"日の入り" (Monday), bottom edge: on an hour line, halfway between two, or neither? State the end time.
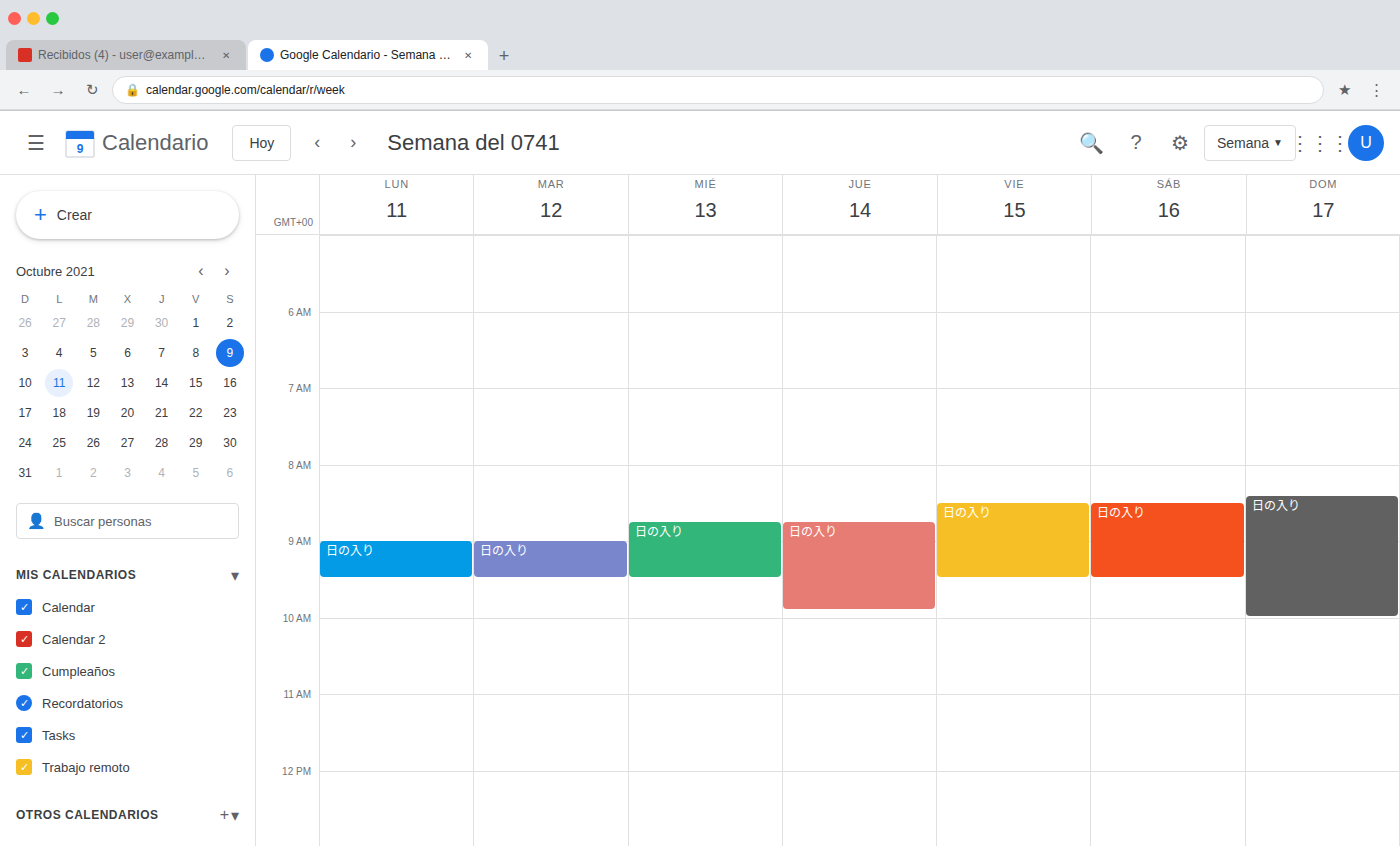
9:30 AM -- halfway between the 9 AM and 10 AM lines.